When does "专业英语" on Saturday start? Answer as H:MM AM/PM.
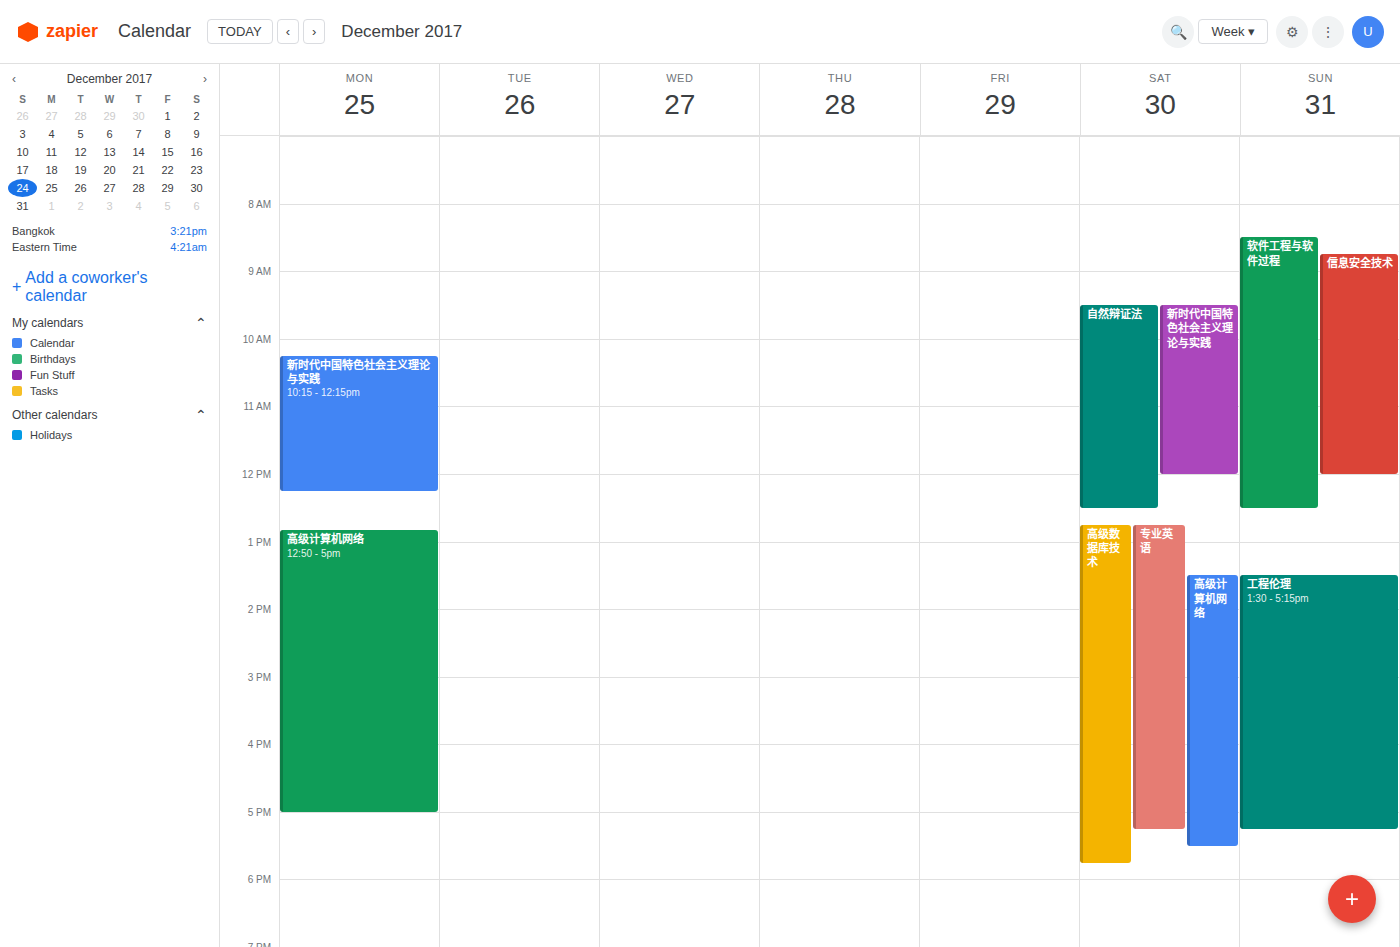
12:45 PM